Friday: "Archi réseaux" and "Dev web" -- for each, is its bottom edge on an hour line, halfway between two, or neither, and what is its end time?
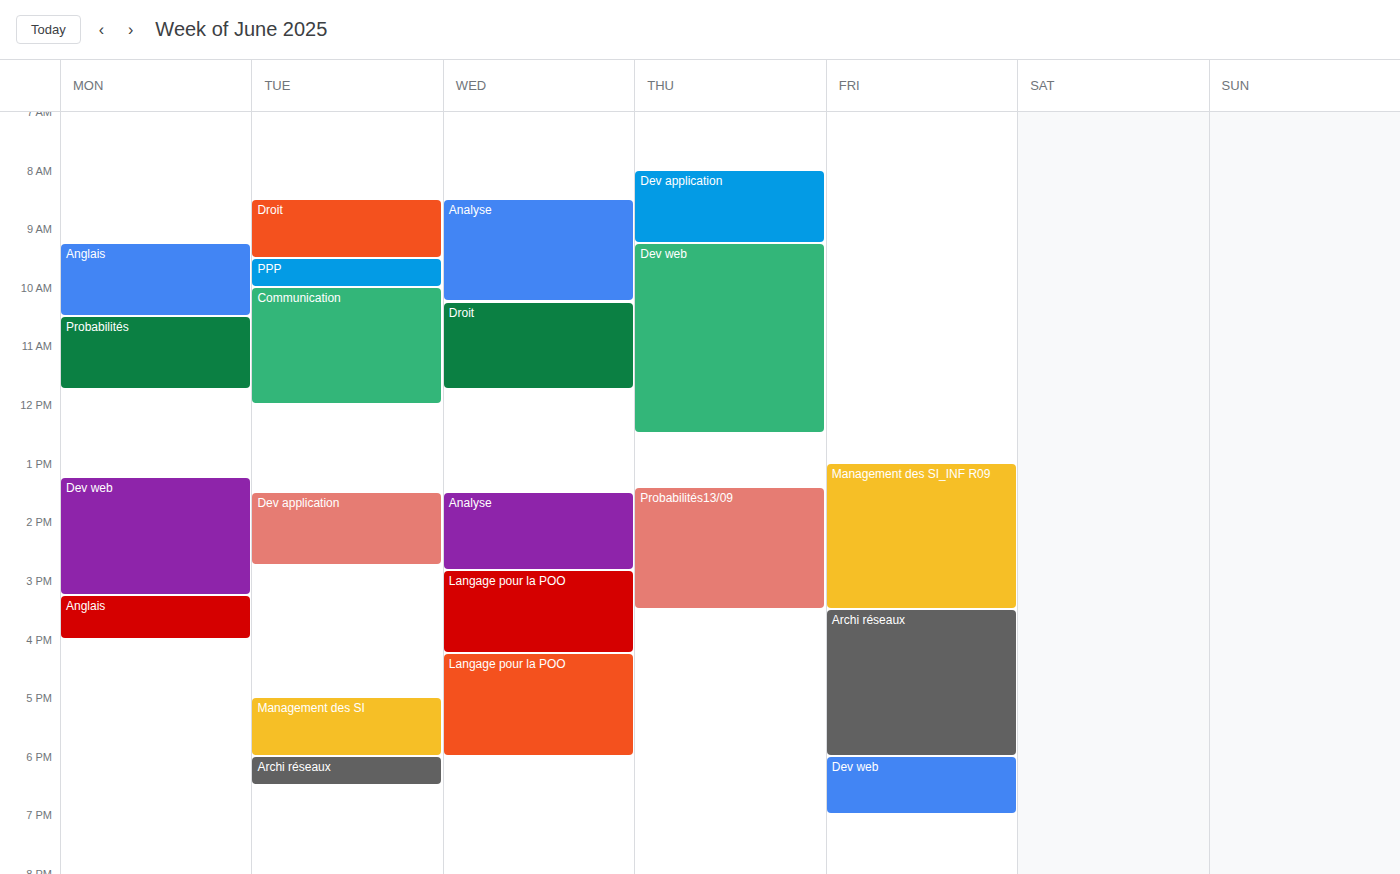
"Archi réseaux": 18:00, exactly on the 18:00 line. "Dev web": 19:00, exactly on the 19:00 line.